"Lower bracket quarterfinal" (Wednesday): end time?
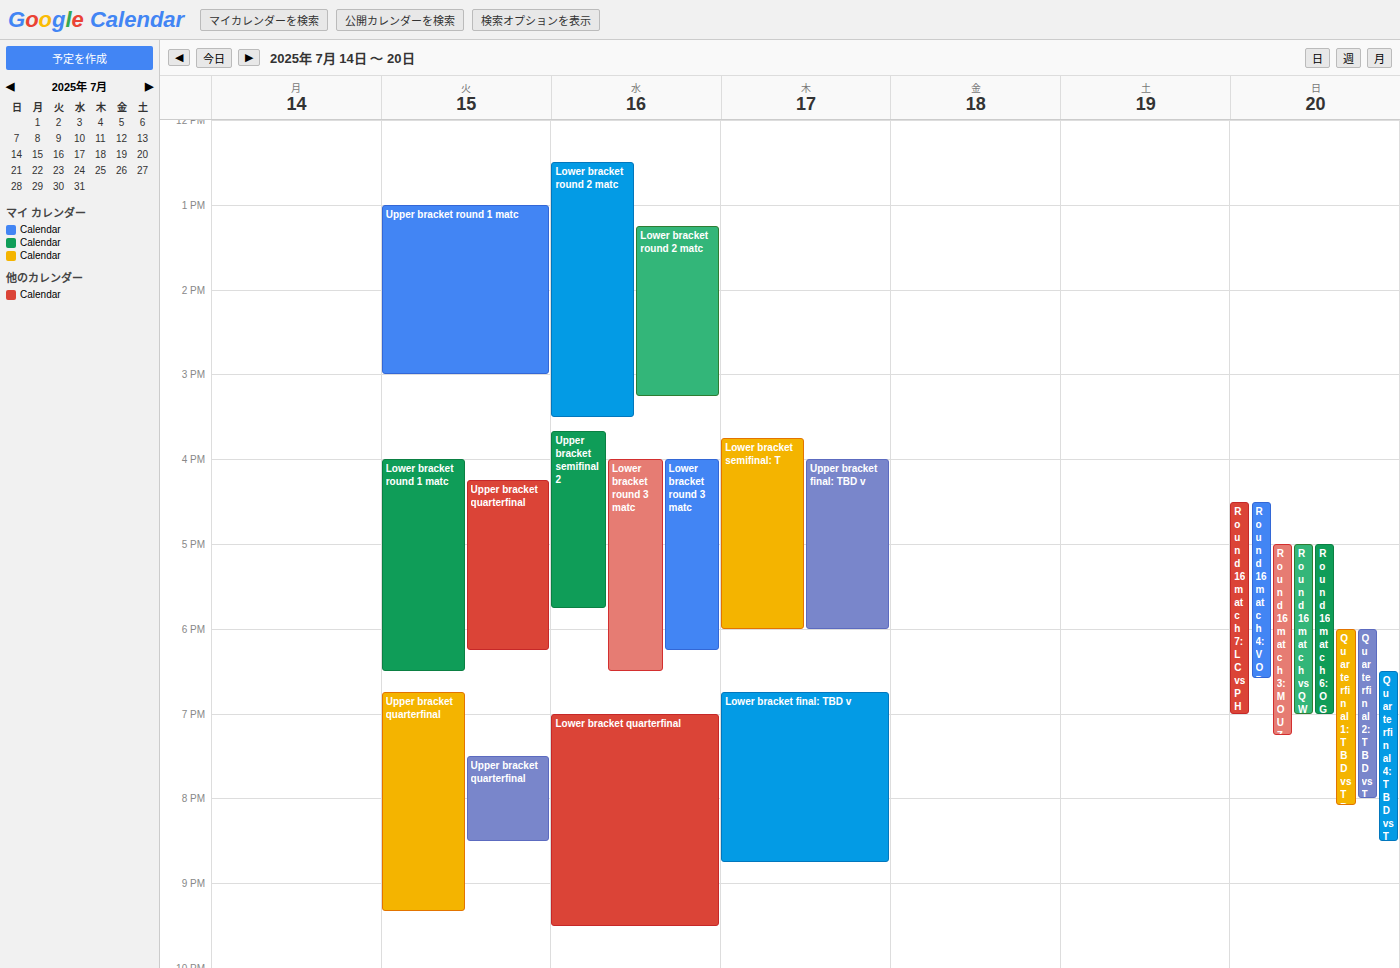
9:30 PM